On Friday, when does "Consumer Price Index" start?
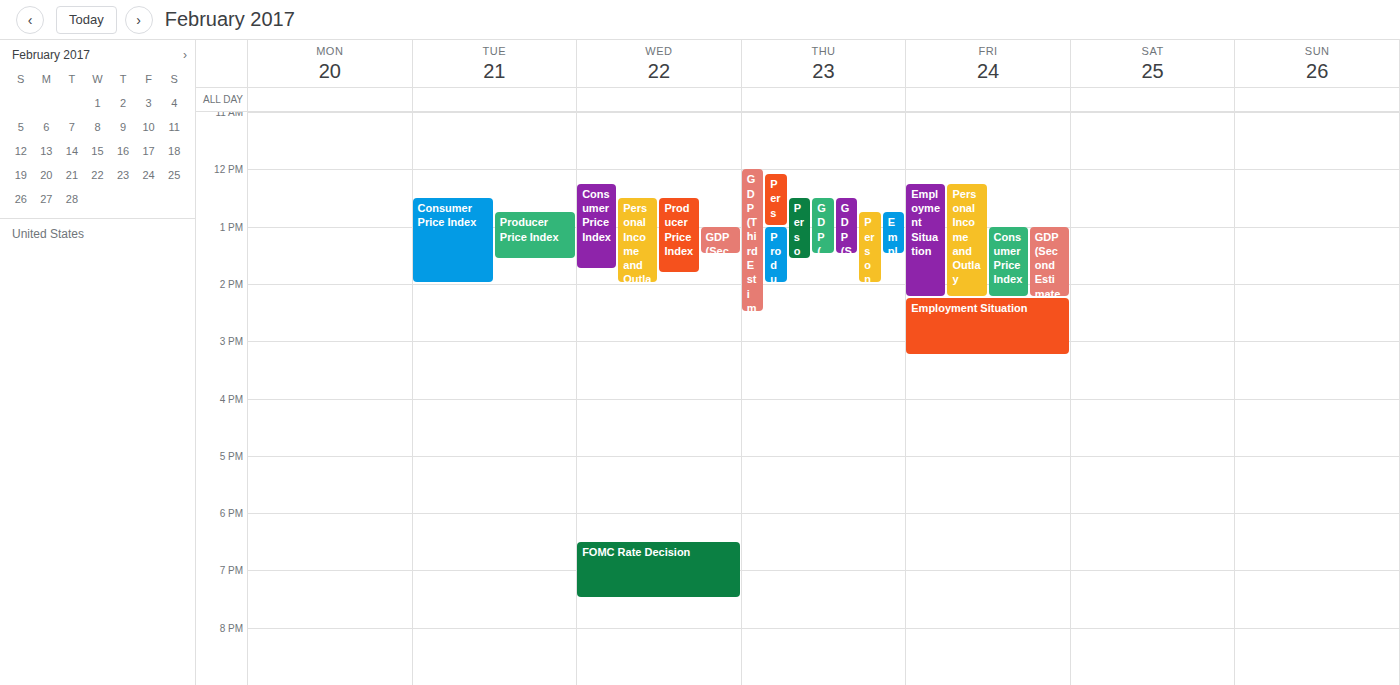
1:00 PM